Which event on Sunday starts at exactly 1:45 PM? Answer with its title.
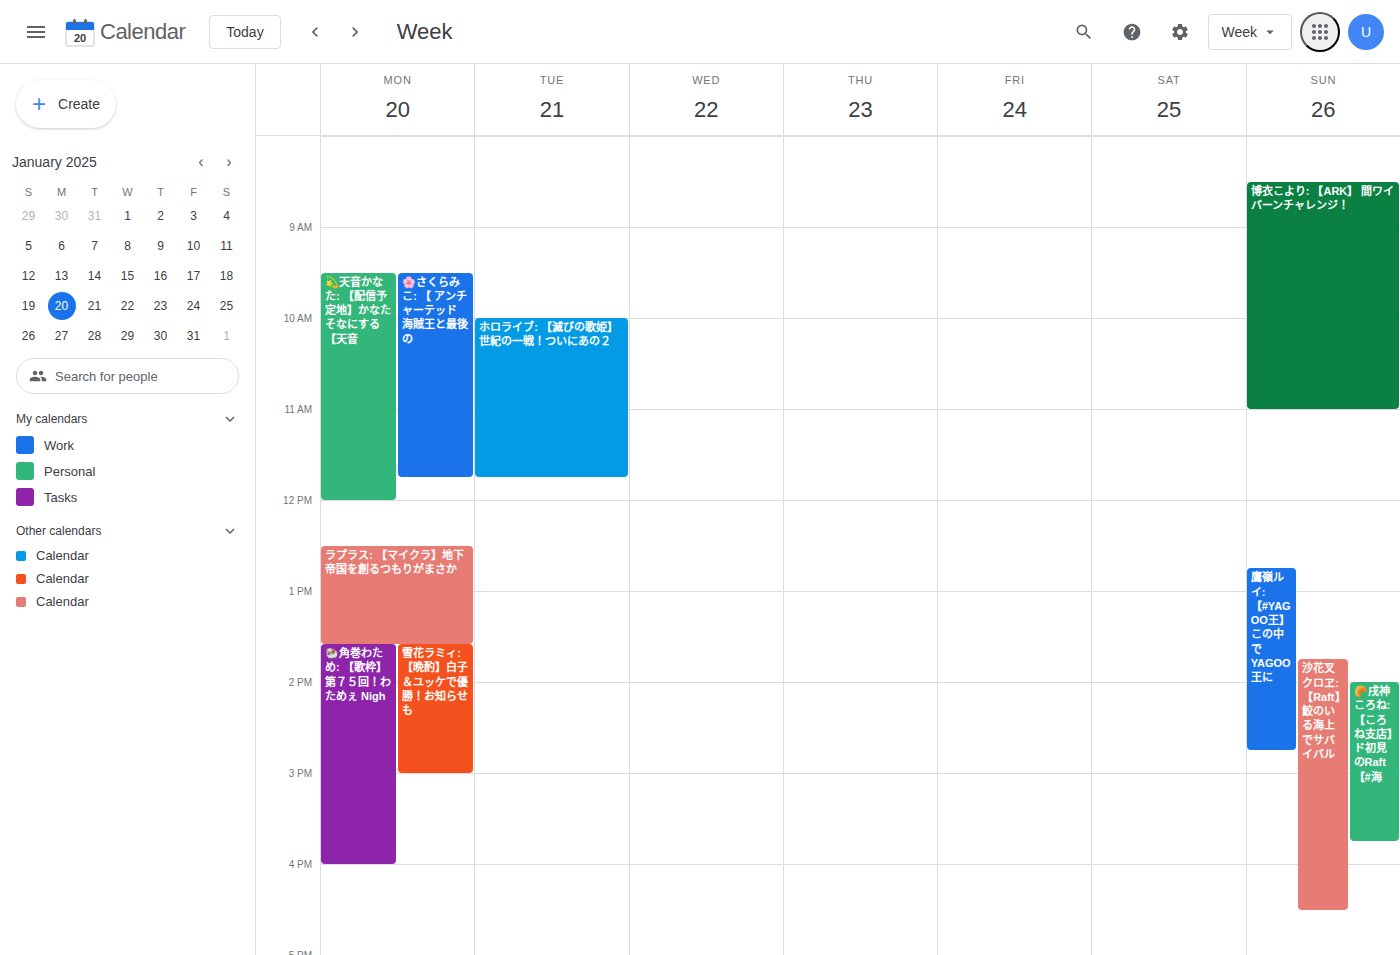
"沙花叉クロヱ: 【Raft】鮫のいる海上でサバイバル"